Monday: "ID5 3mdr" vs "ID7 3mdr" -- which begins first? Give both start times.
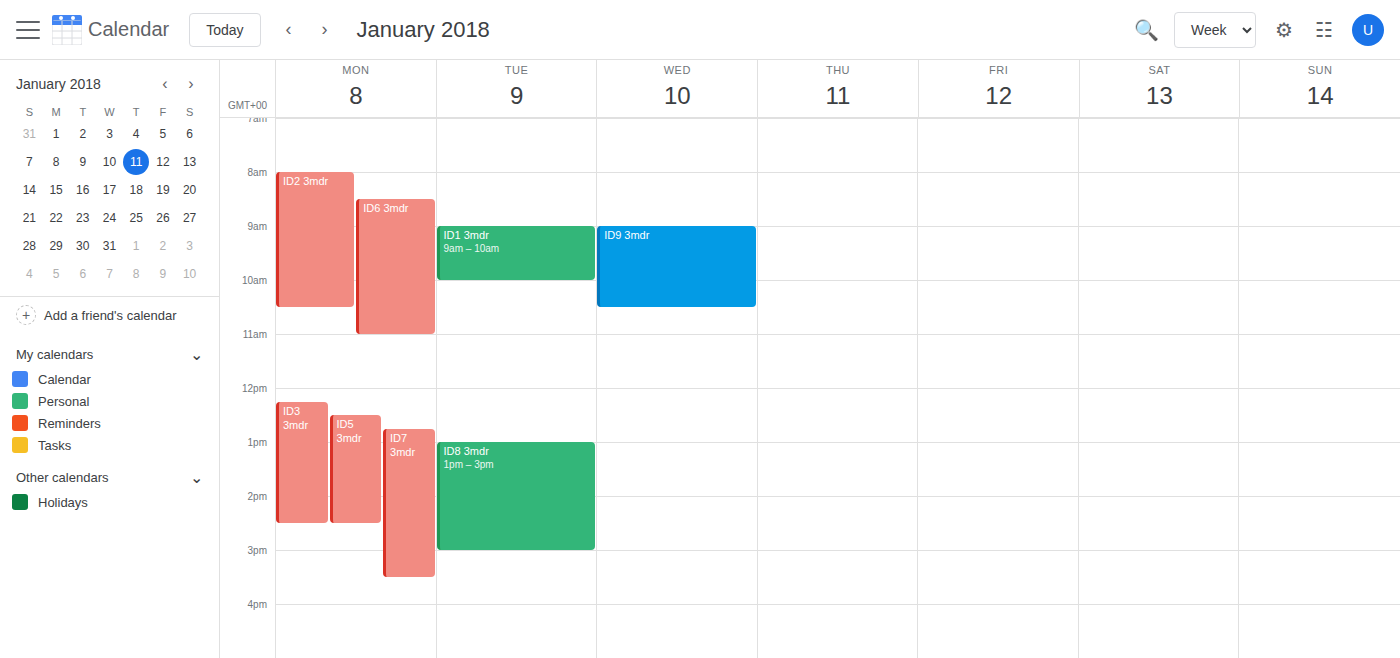
"ID5 3mdr" 12:30 PM; "ID7 3mdr" 12:45 PM.